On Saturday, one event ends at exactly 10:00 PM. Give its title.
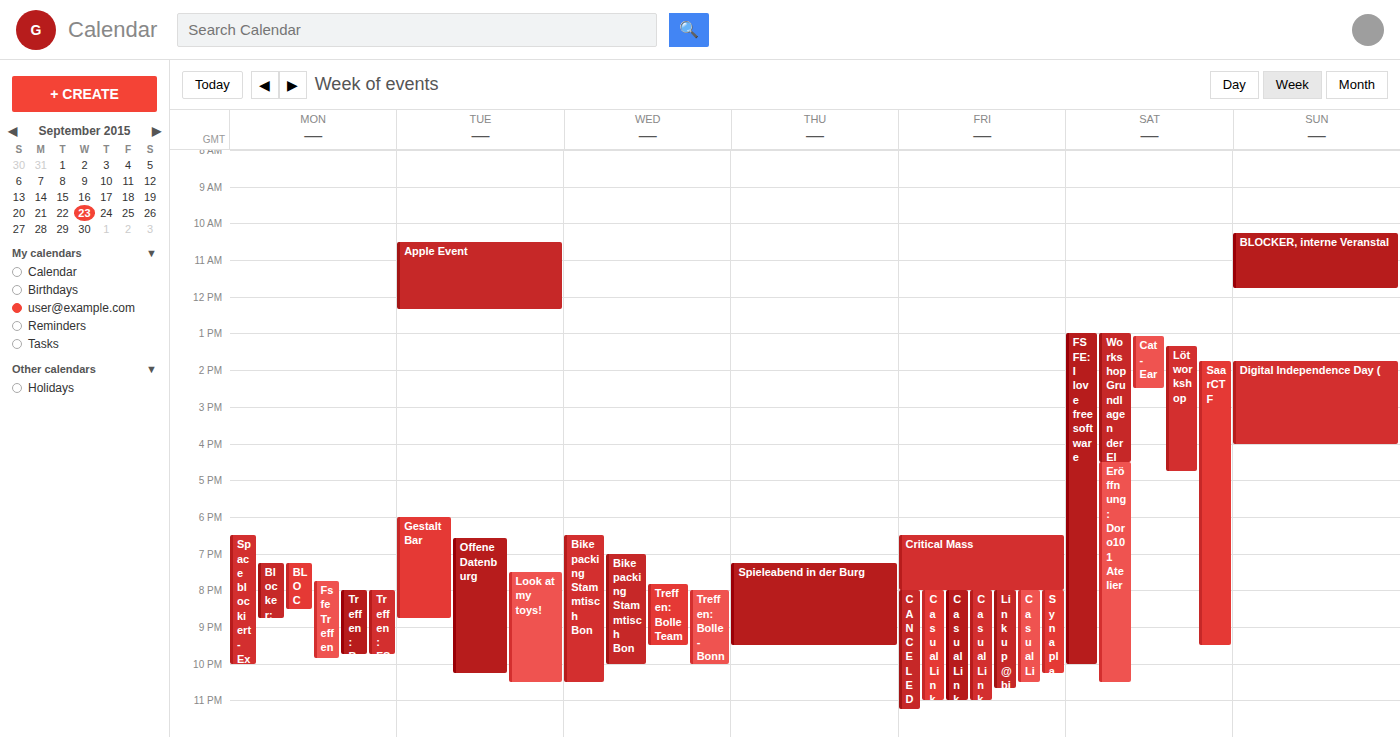
"FSFE: I love free software"